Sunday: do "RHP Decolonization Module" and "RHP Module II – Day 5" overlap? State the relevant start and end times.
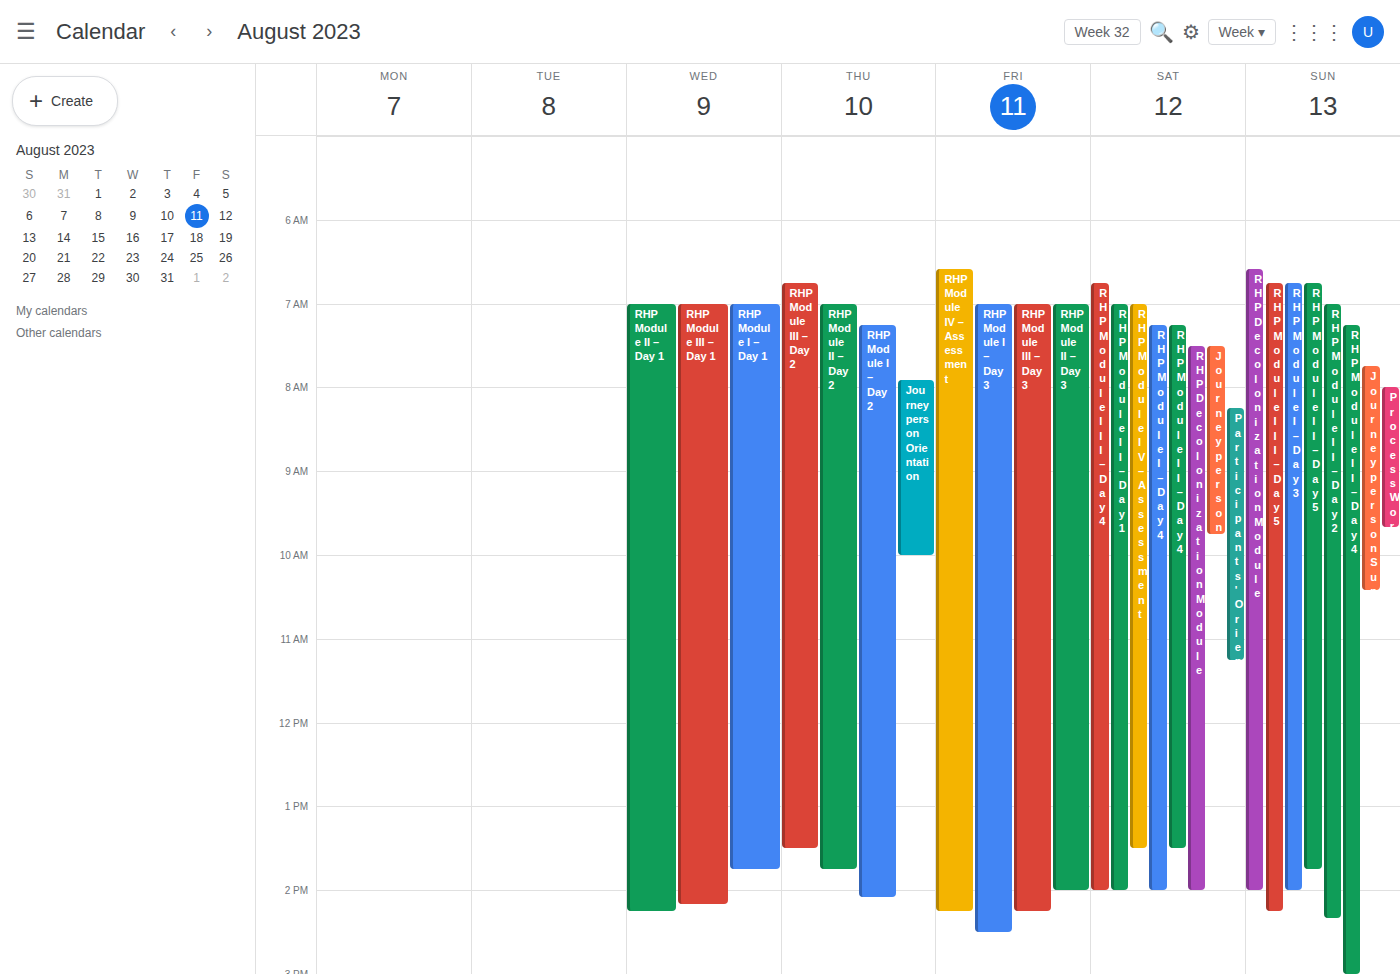
"RHP Module II – Day 5" runs 6:45 AM to 1:45 PM, inside "RHP Decolonization Module" -- they overlap.